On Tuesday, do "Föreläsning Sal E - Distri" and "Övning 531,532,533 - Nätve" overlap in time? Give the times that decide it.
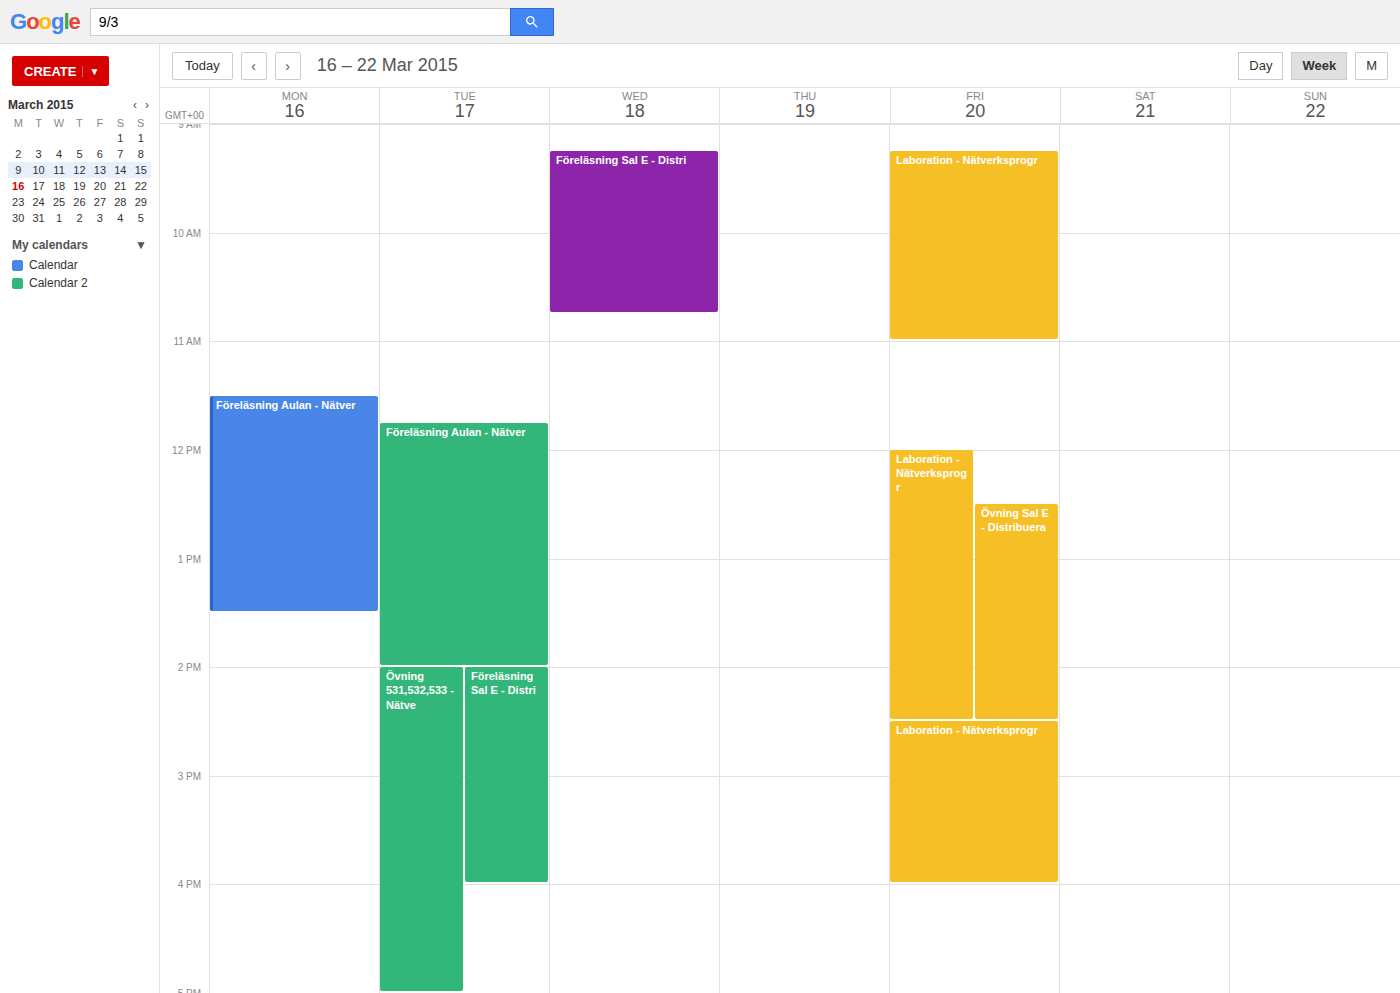
"Föreläsning Sal E - Distri" runs 2:00 PM to 4:00 PM, inside "Övning 531,532,533 - Nätve" -- they overlap.